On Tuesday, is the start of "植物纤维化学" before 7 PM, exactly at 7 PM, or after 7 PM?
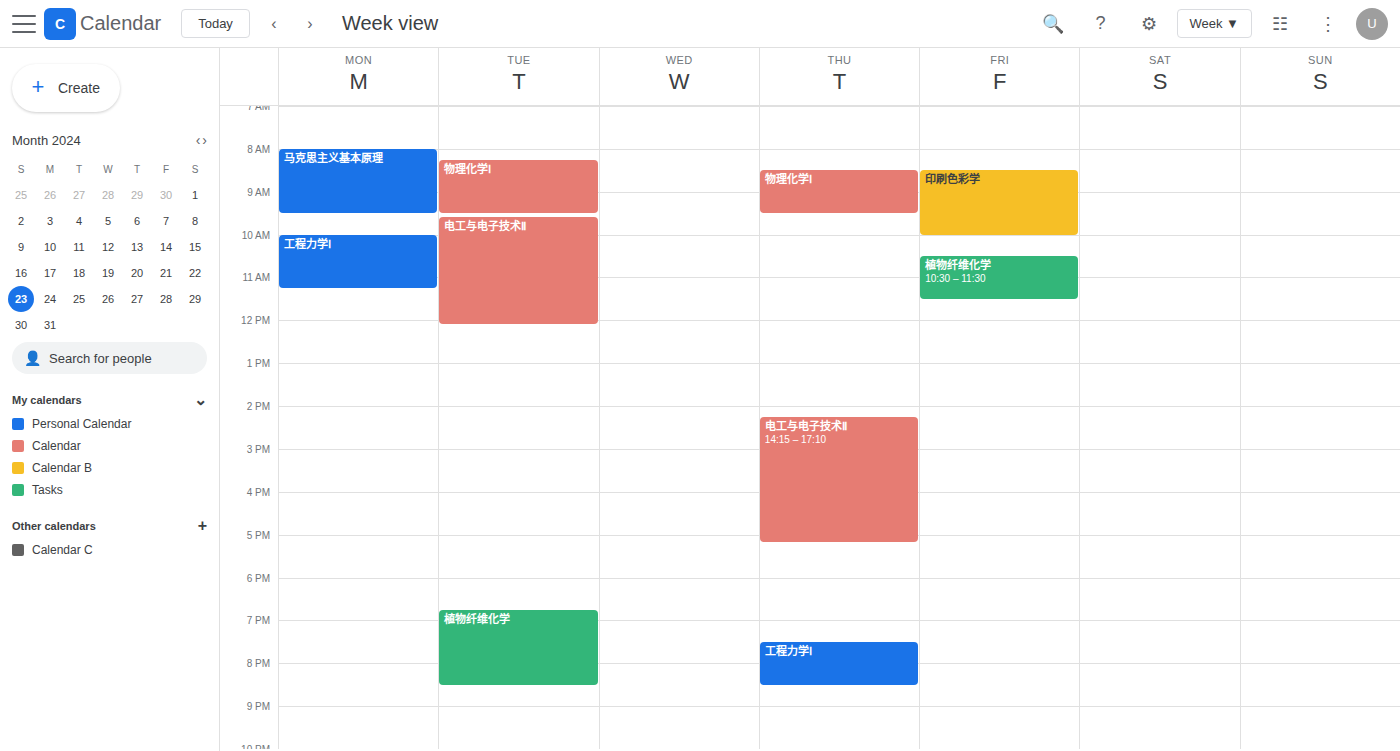
6:45 PM -- before 7 PM, 15 minutes above the 7 PM line.